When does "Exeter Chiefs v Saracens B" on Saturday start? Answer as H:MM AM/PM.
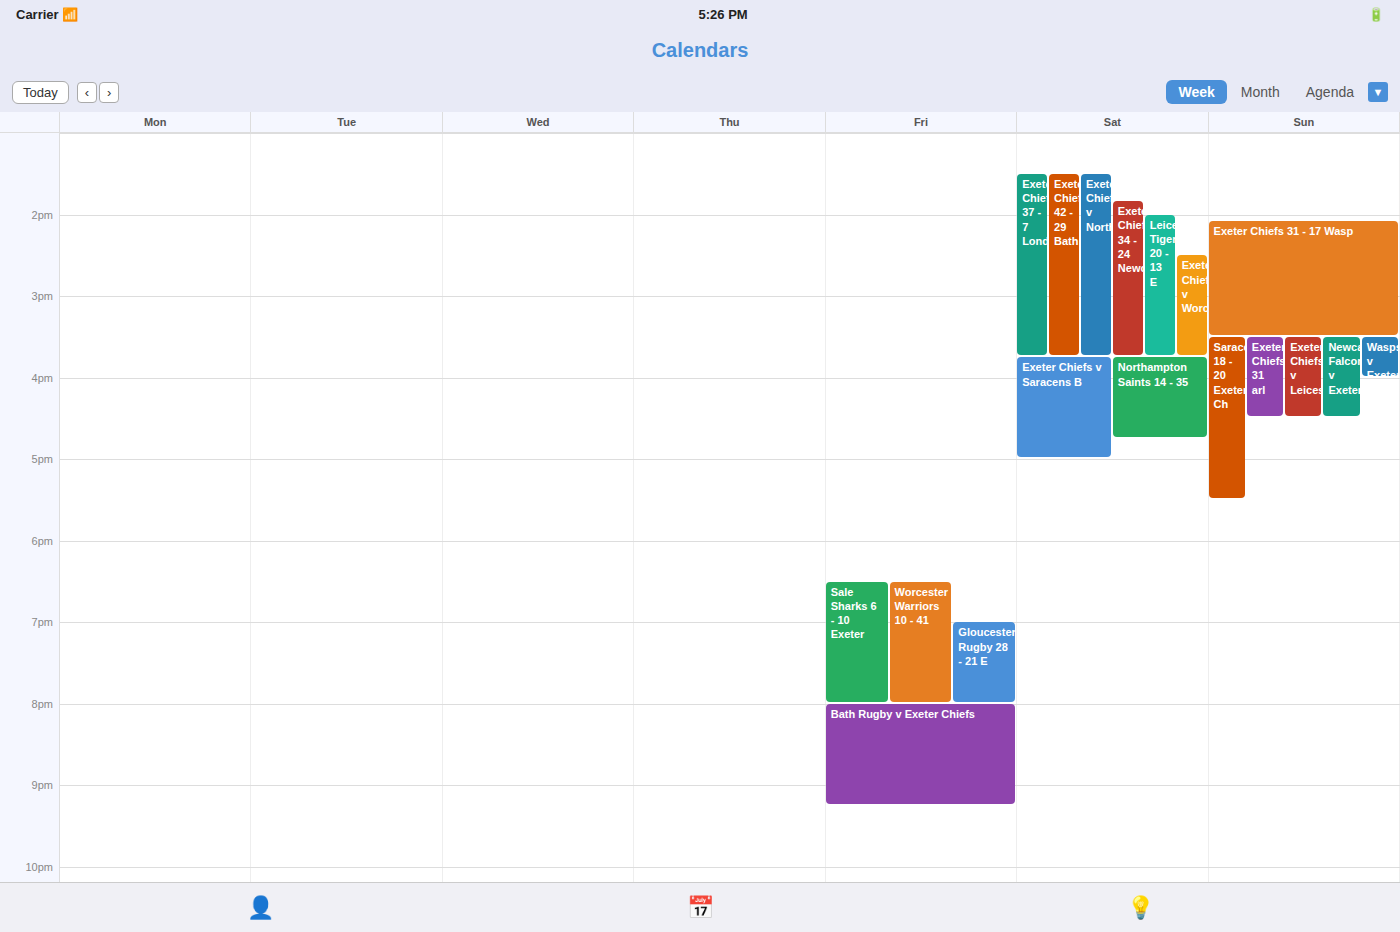
3:45 PM